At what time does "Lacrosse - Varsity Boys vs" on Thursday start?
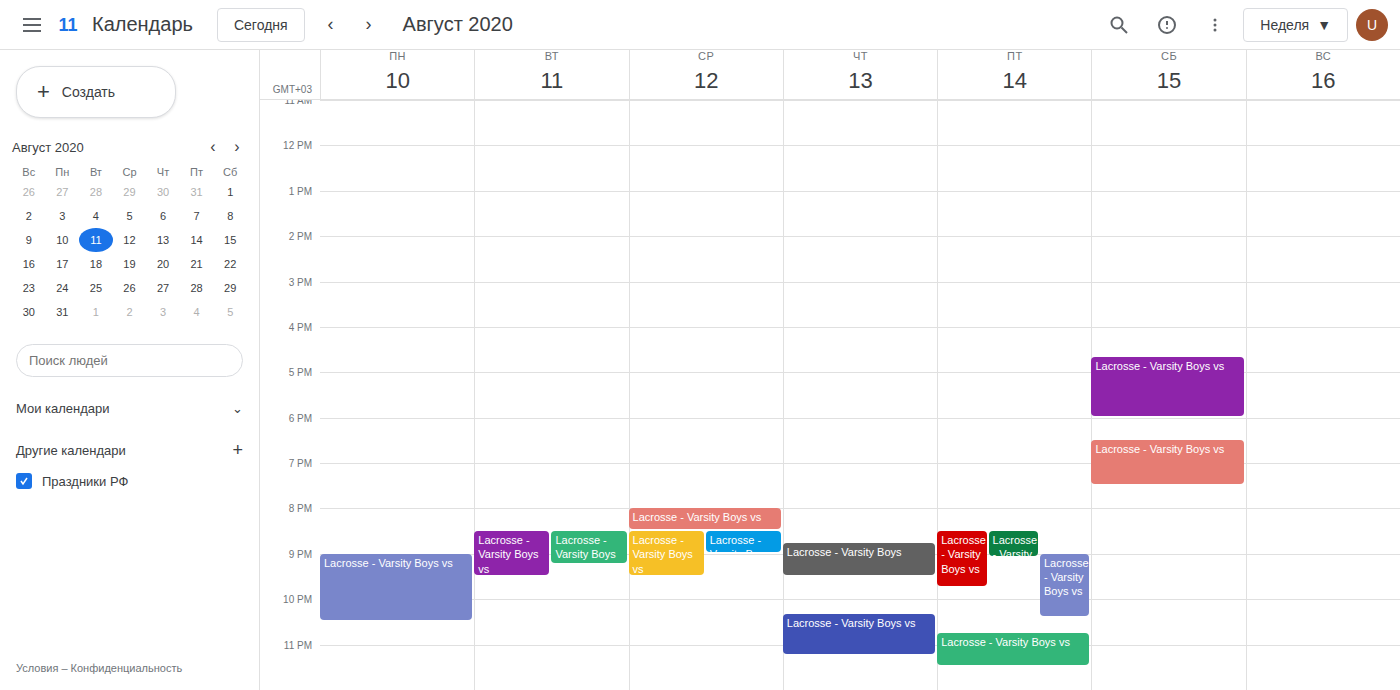
10:20 PM